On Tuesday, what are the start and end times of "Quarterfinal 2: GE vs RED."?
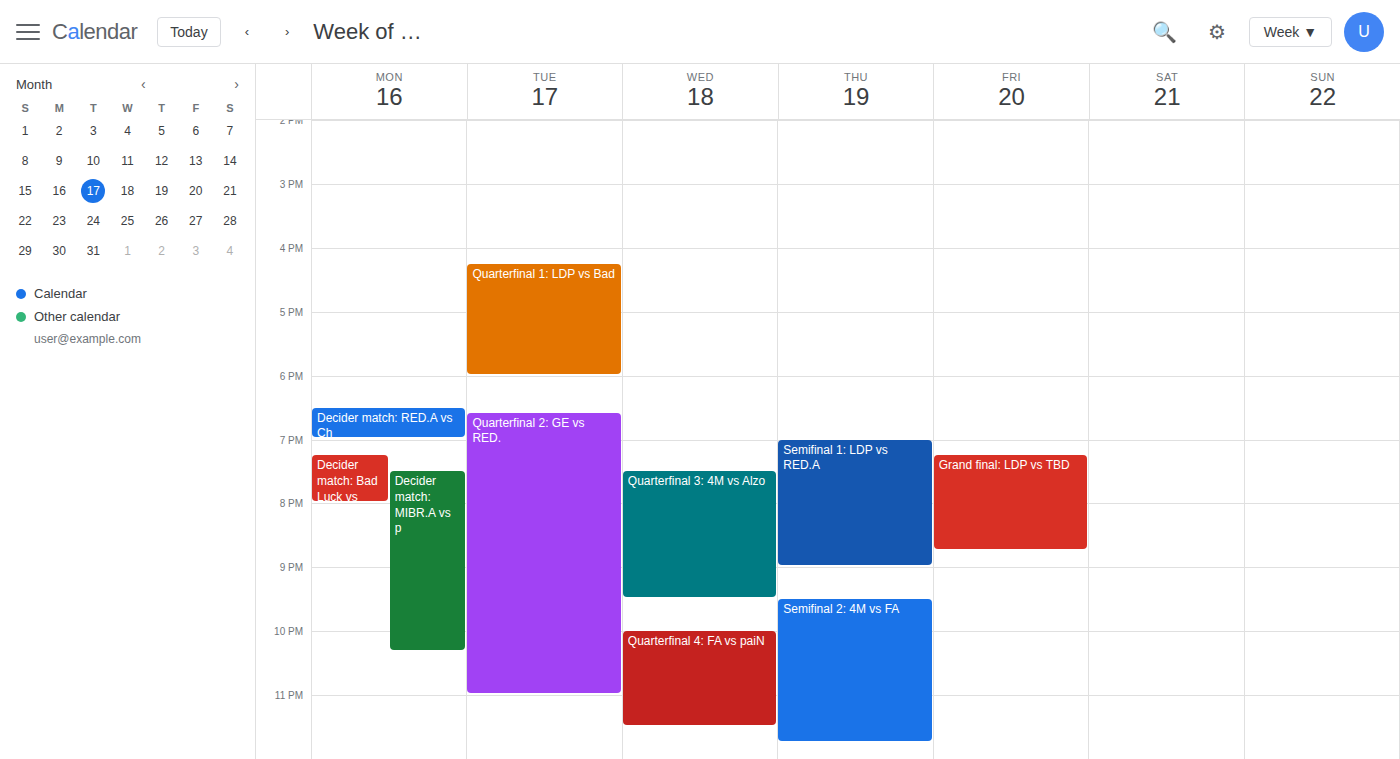
6:35 PM to 11:00 PM